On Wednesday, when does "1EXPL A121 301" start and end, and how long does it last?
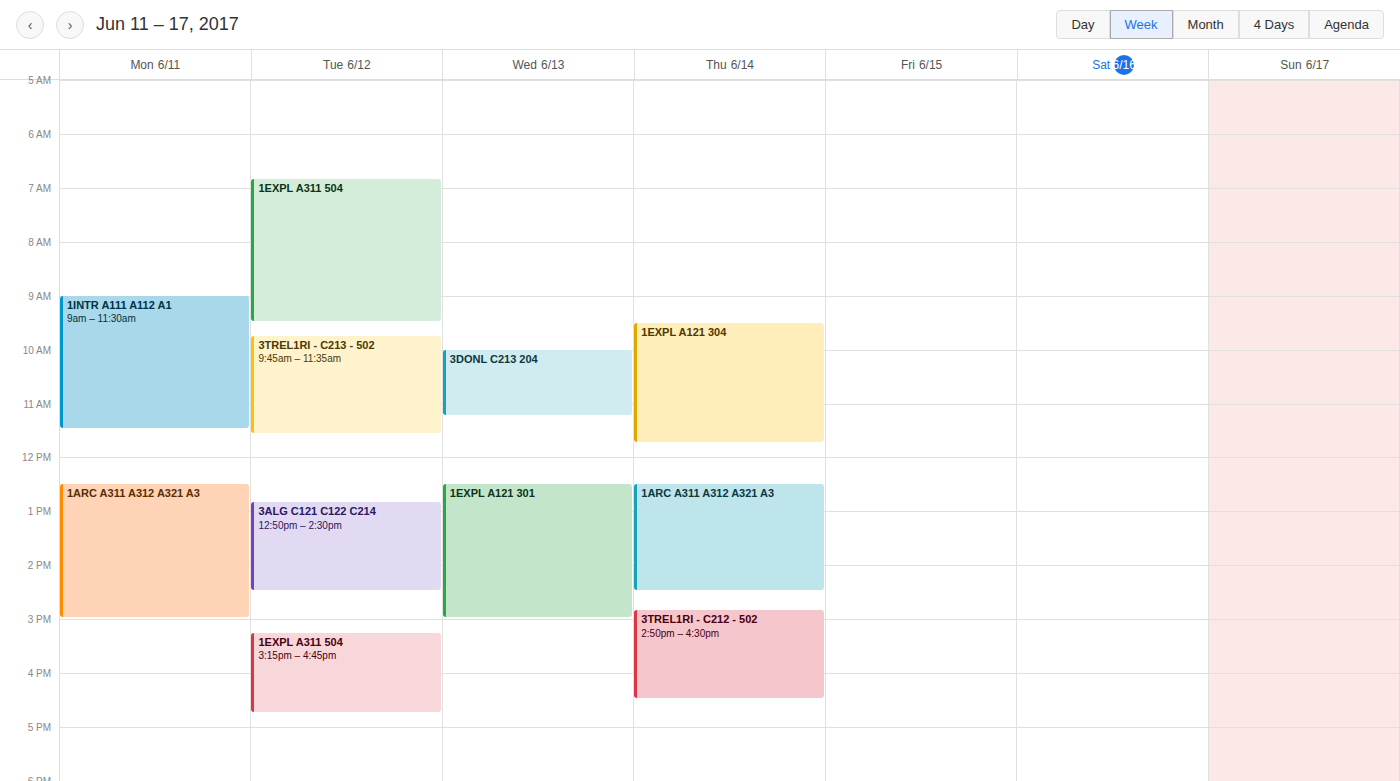
12:30 PM to 3:00 PM, 2 hours 30 minutes